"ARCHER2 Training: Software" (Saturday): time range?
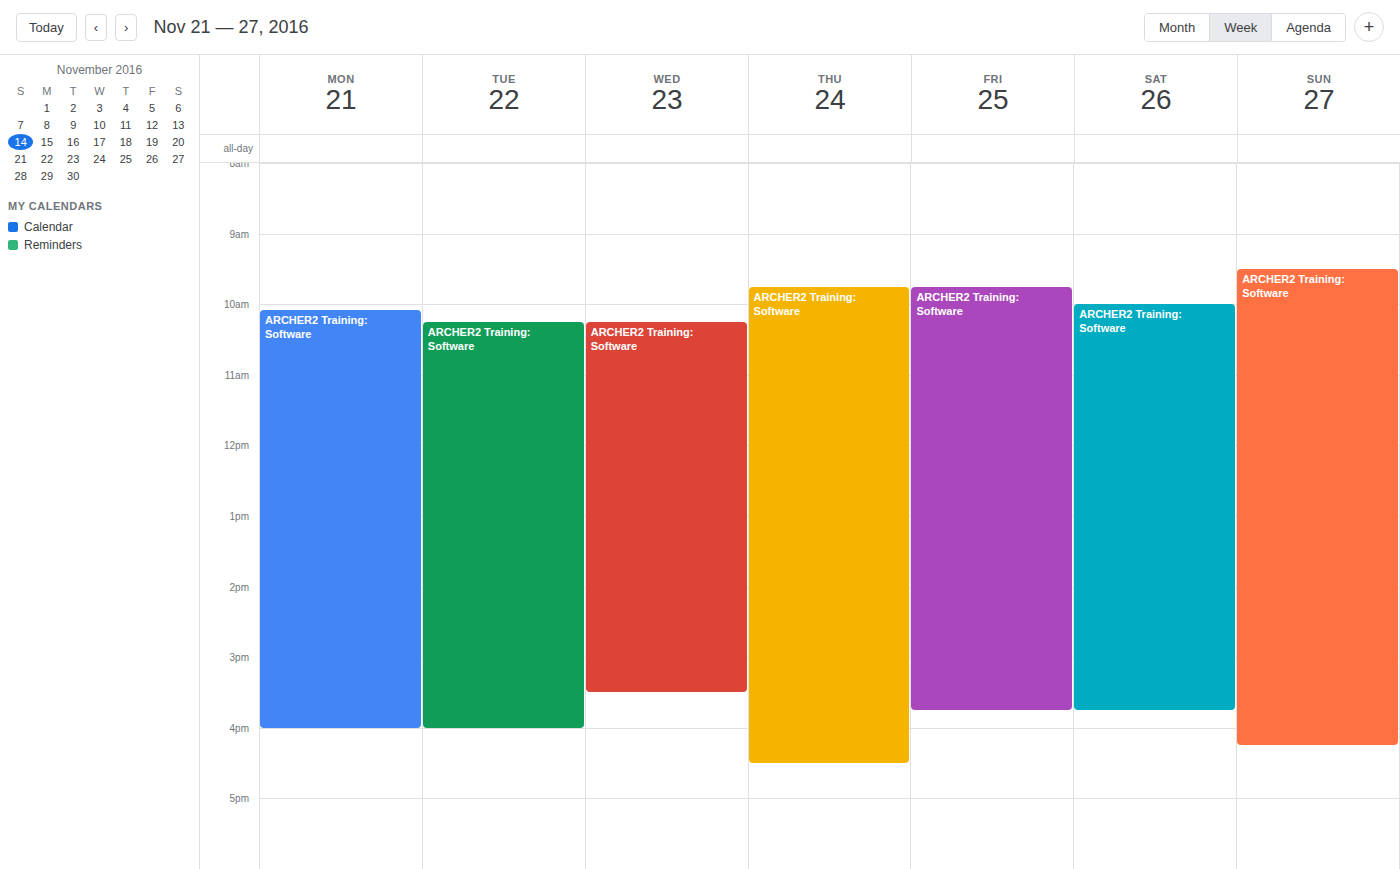
10:00 AM to 3:45 PM